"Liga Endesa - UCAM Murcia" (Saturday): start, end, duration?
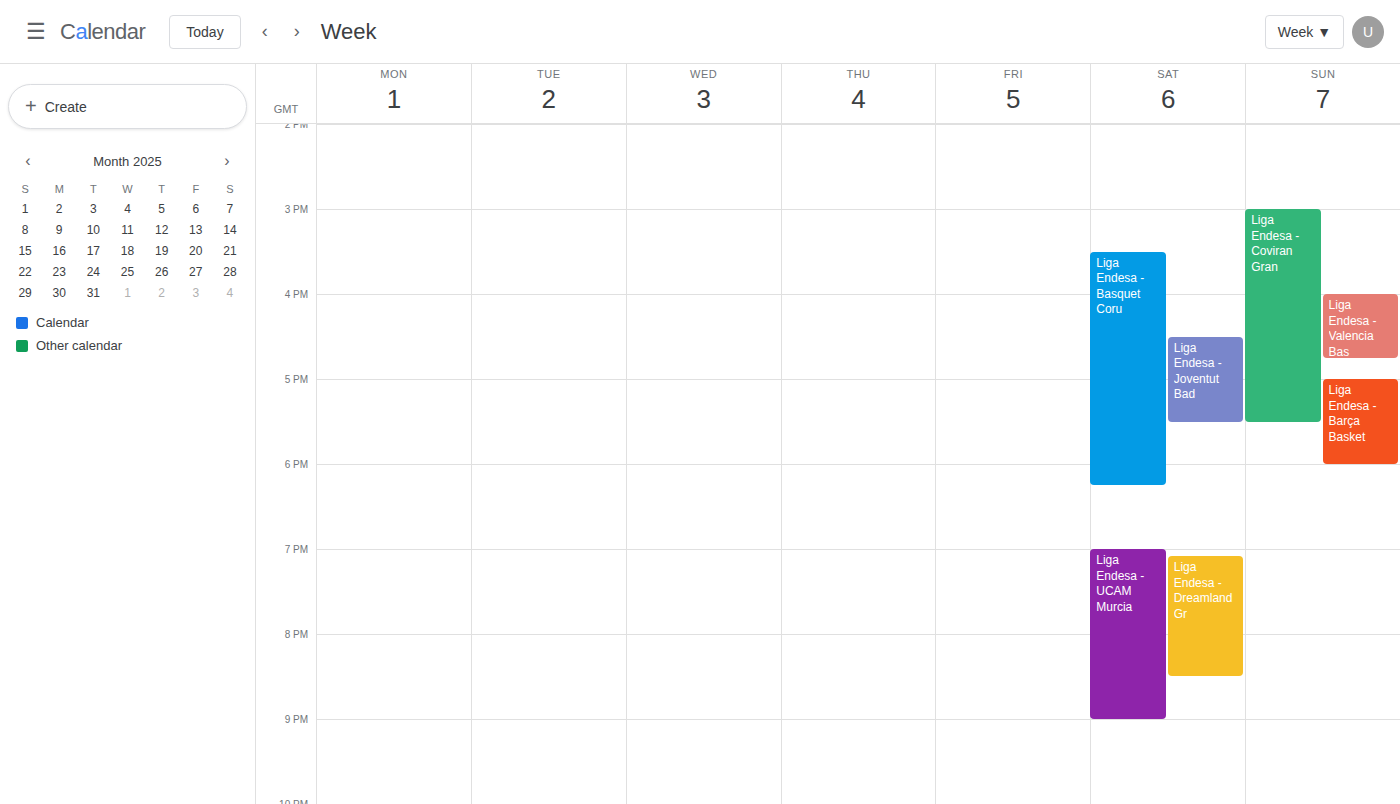
7:00 PM to 9:00 PM, 2 hours